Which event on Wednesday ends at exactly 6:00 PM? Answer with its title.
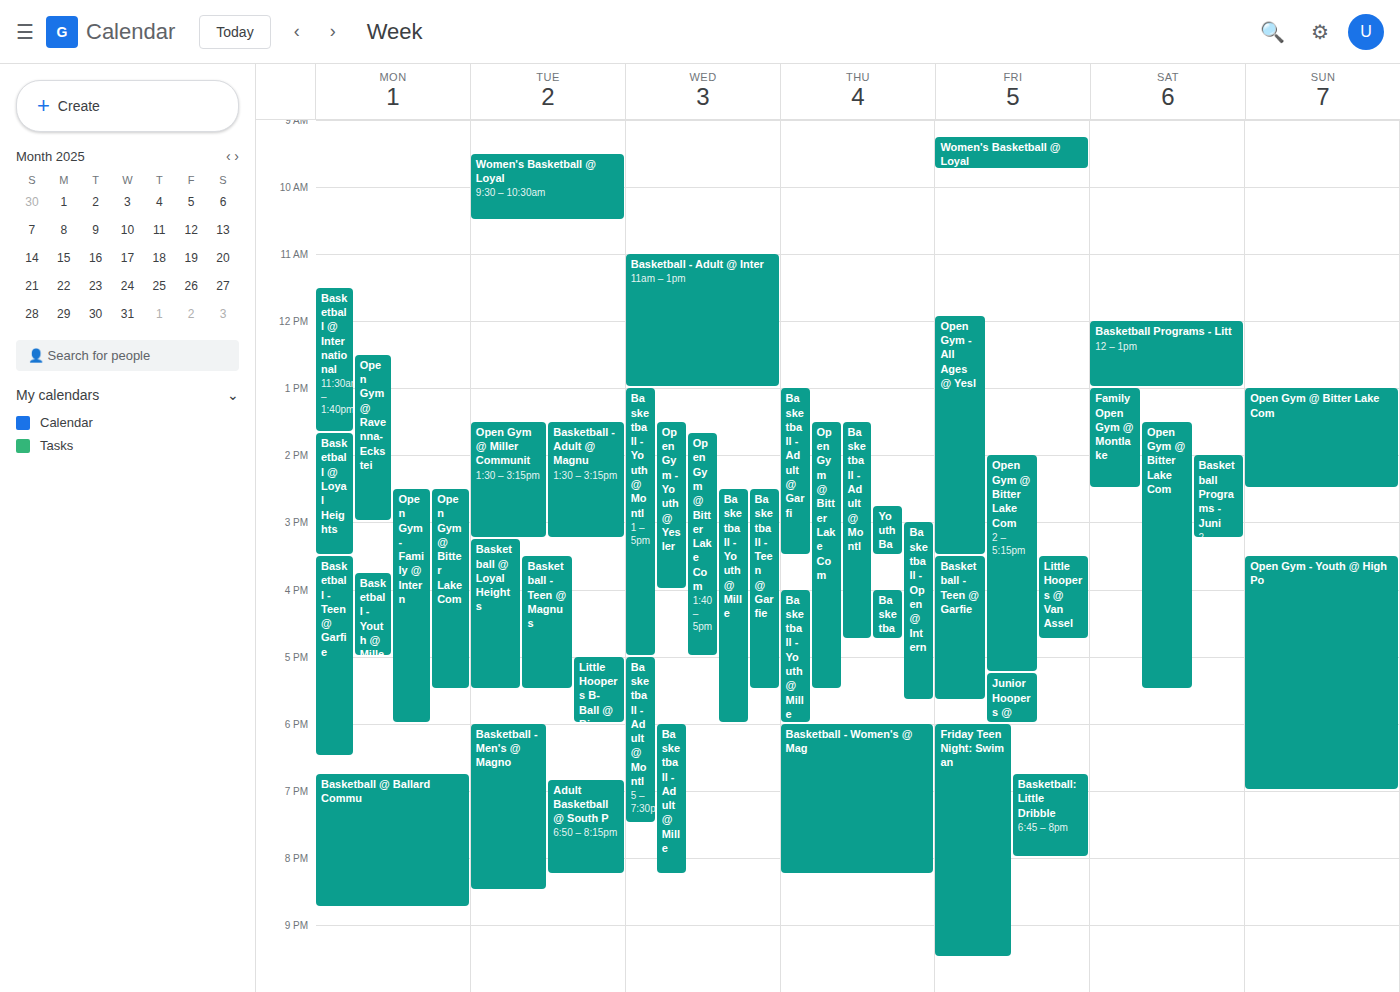
"Basketball - Youth @ Mille"